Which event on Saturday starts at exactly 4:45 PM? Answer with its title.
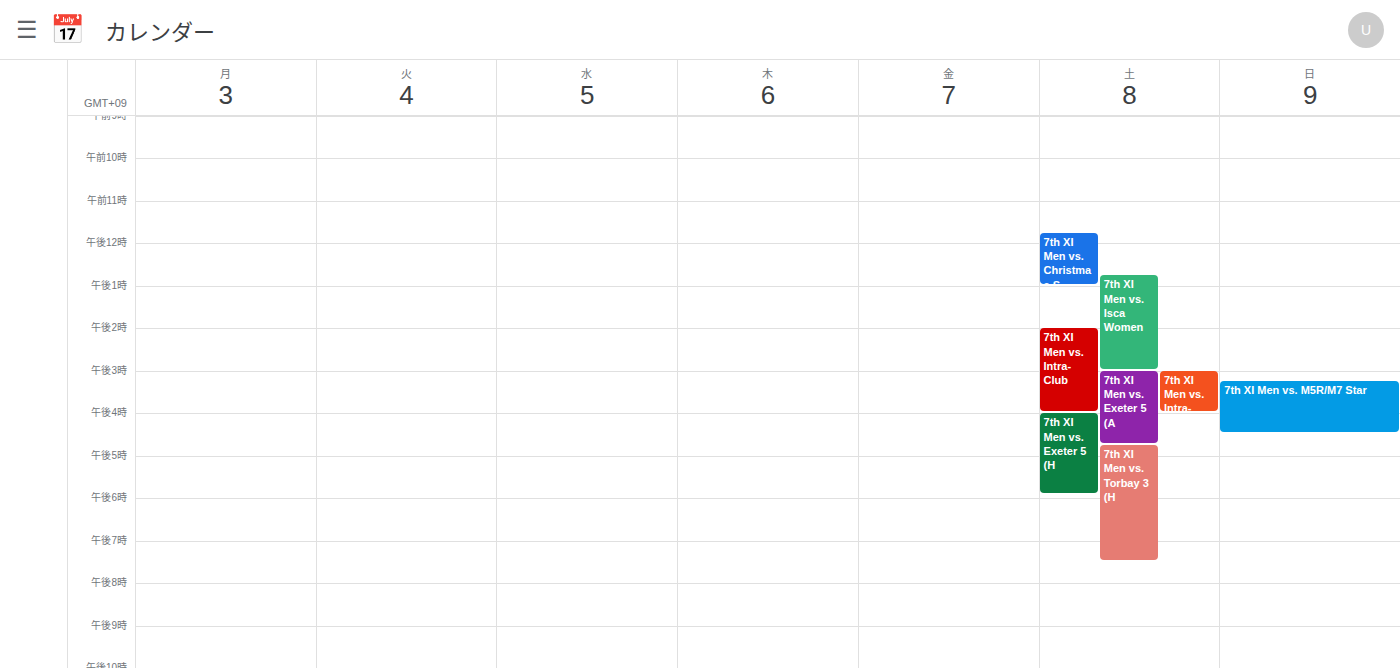
"7th XI Men vs. Torbay 3 (H"